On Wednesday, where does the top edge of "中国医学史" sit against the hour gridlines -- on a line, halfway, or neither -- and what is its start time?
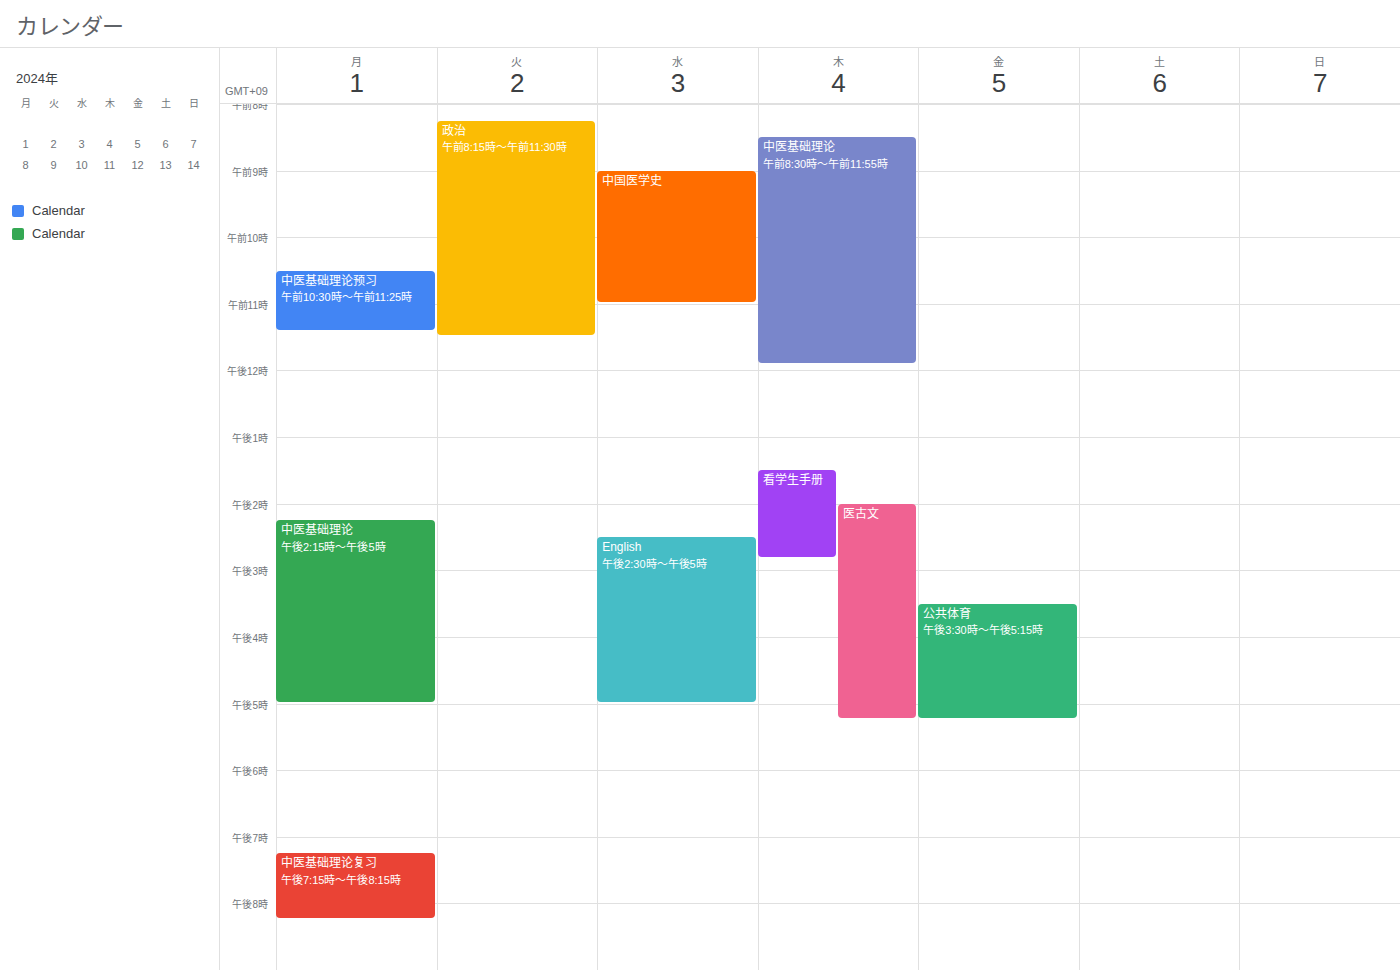
9:00 AM -- exactly on the 9 AM line.